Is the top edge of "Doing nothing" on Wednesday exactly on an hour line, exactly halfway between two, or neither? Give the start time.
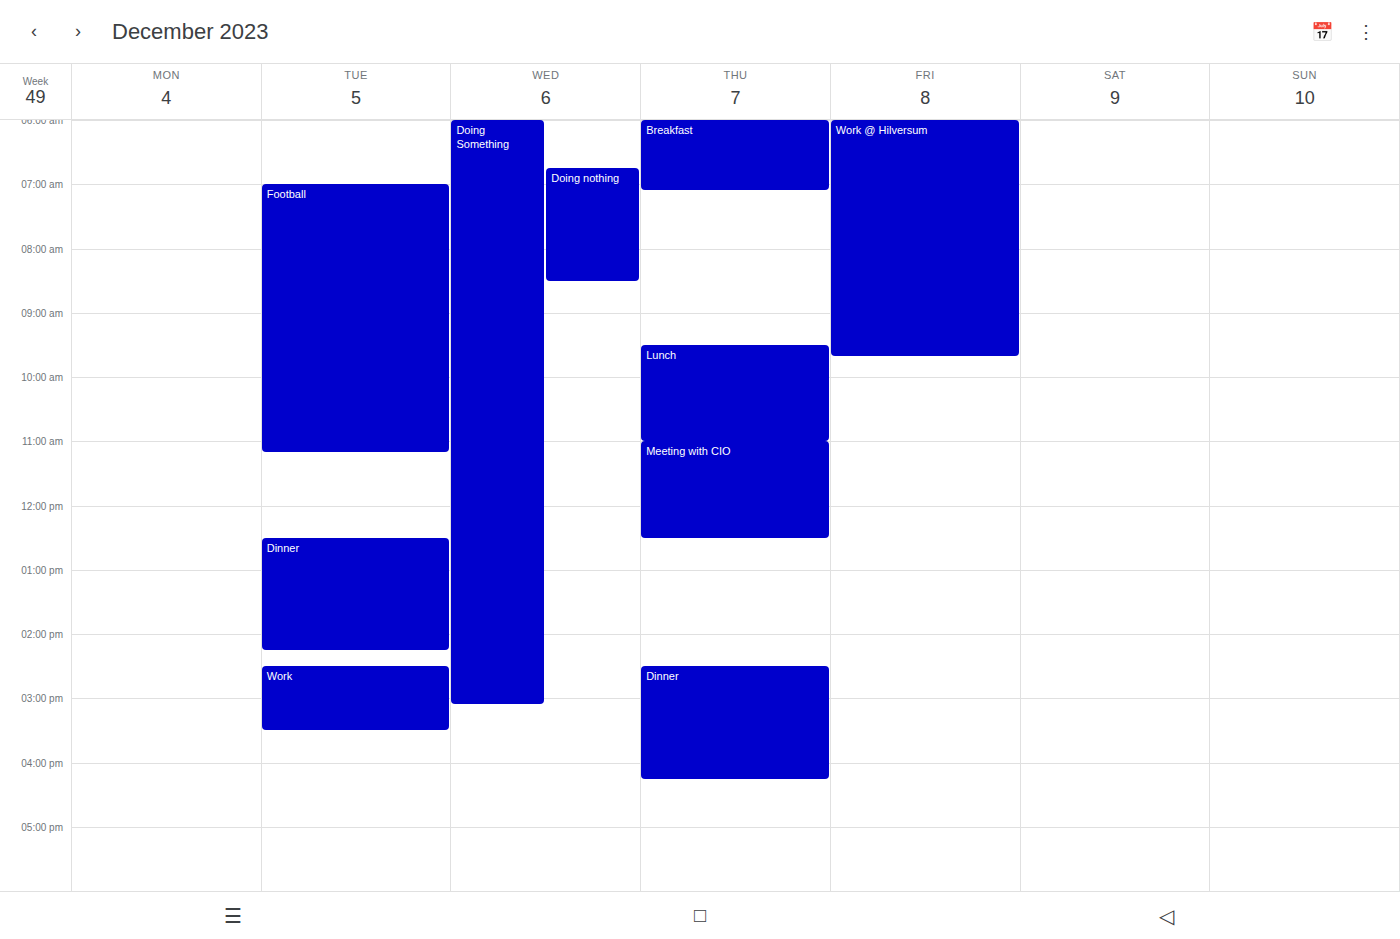
6:45 AM -- neither: three quarters of the way from the 6 AM line to the 7 AM line.